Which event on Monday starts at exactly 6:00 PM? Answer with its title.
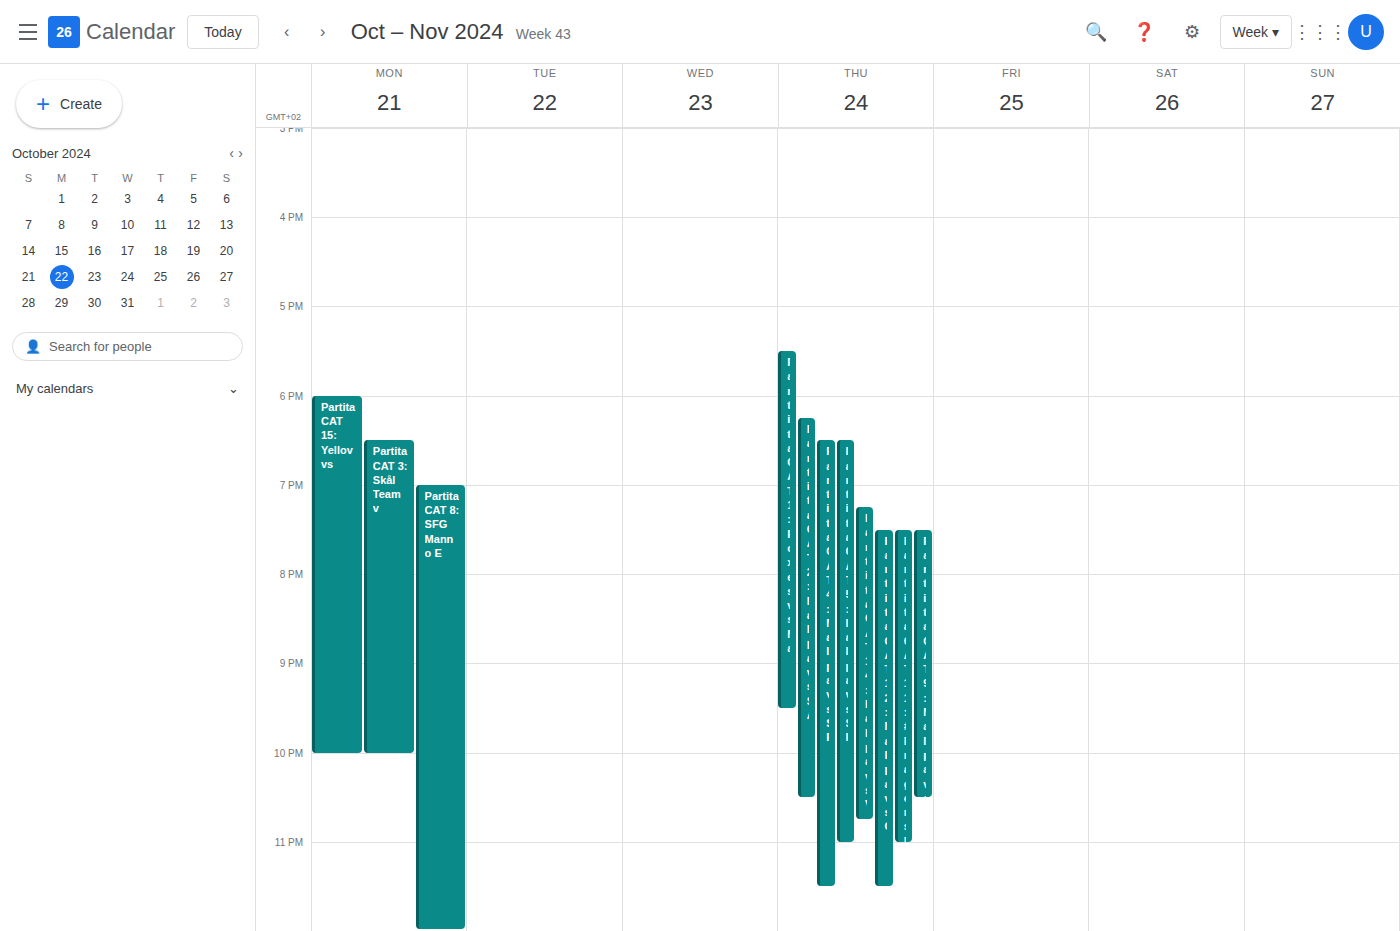
"Partita CAT 15: Yellov vs"